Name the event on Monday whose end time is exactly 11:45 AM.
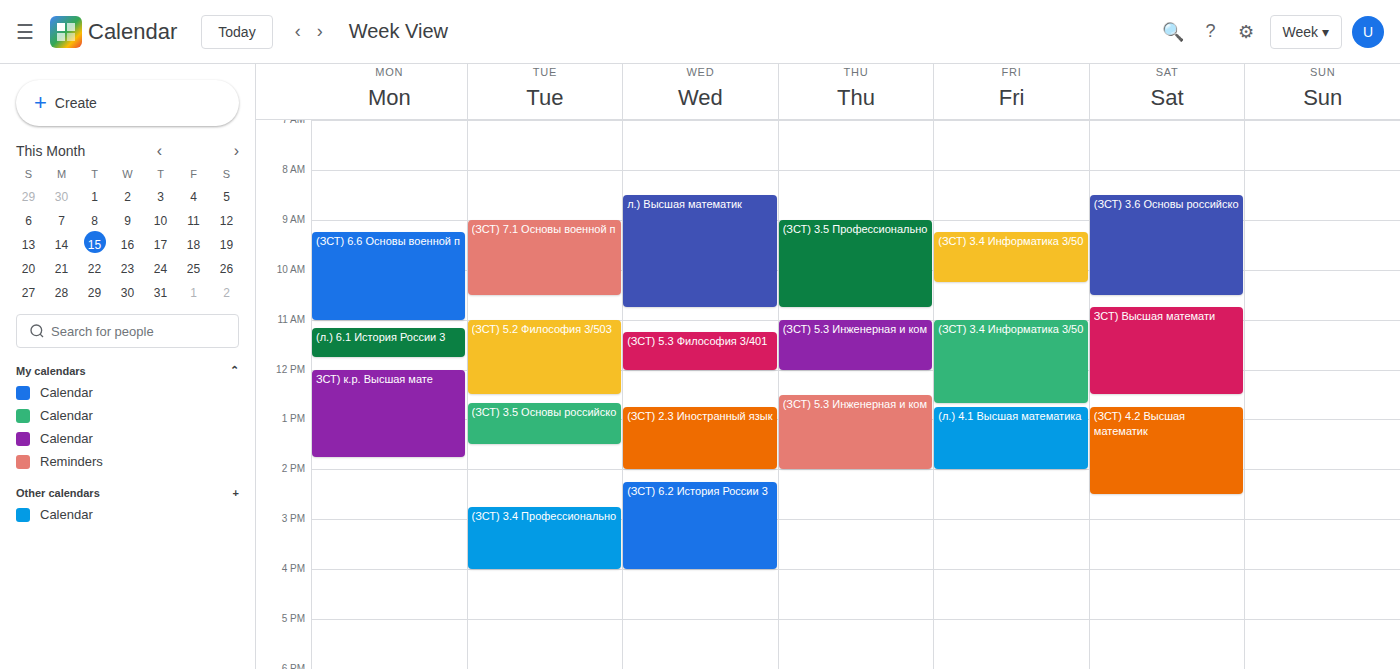
"(л.) 6.1 История России 3"